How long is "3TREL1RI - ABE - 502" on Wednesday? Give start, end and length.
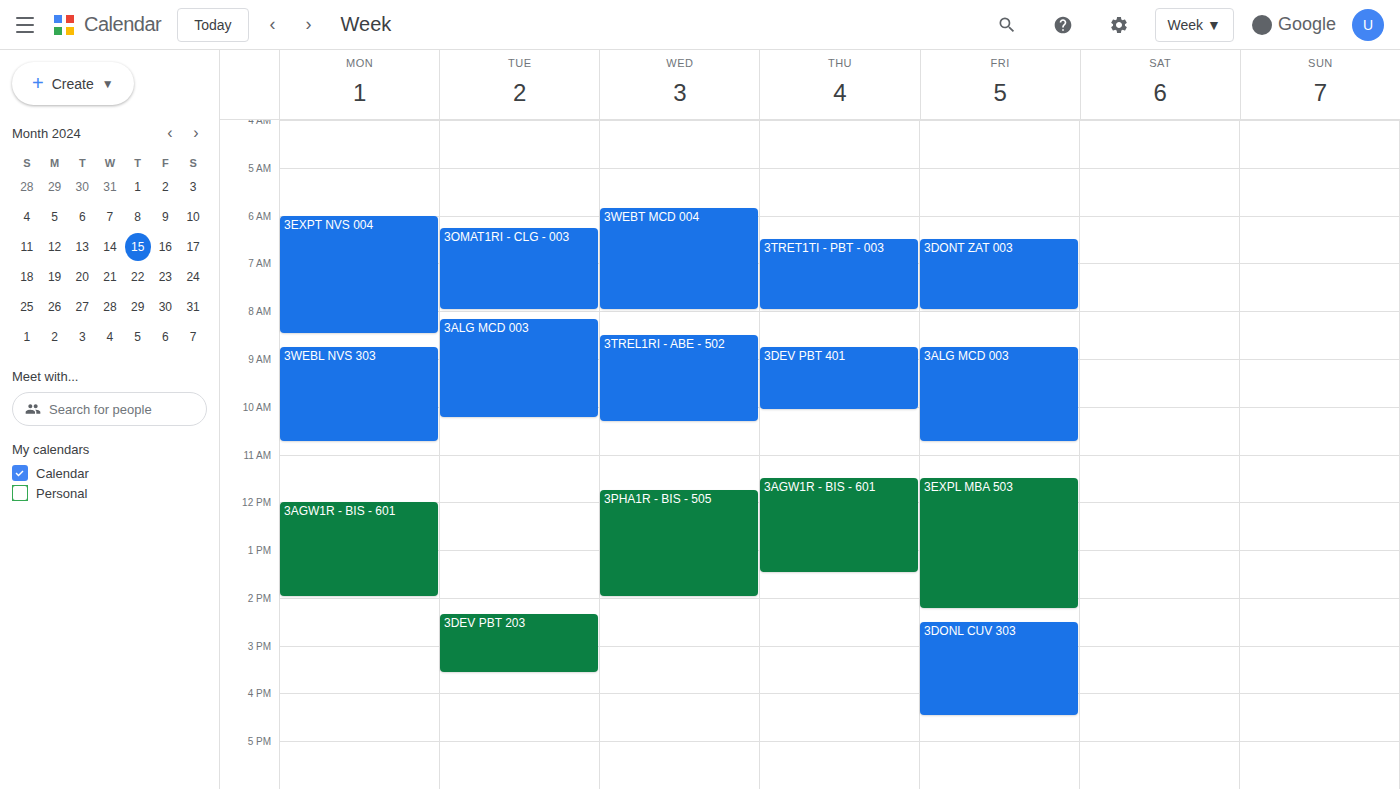
8:30 AM to 10:20 AM, 1 hour 50 minutes